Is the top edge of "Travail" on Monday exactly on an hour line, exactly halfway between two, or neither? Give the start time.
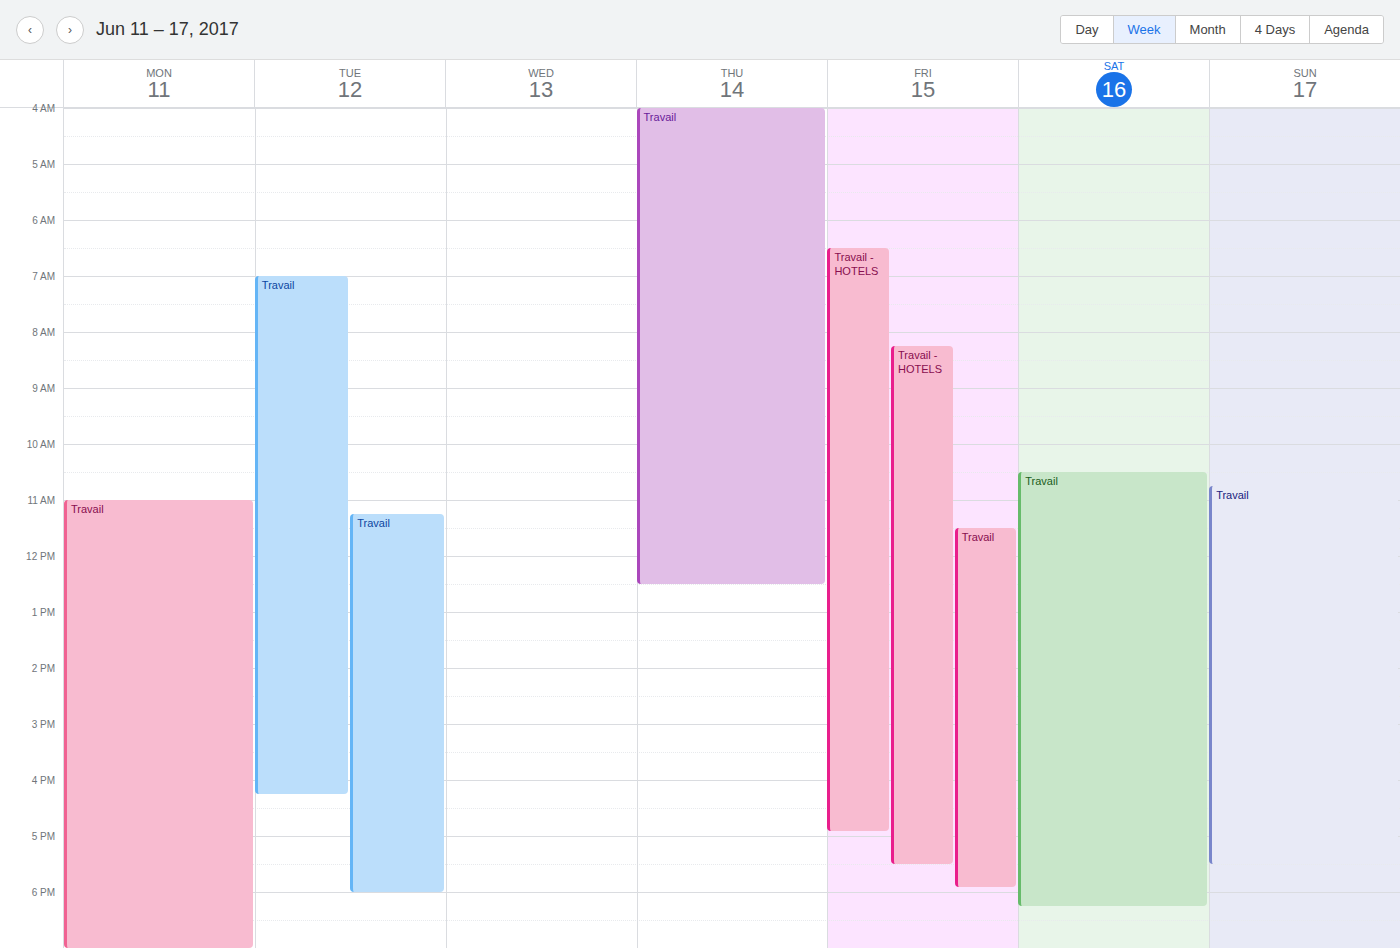
11:00 AM -- exactly on the 11 AM line.